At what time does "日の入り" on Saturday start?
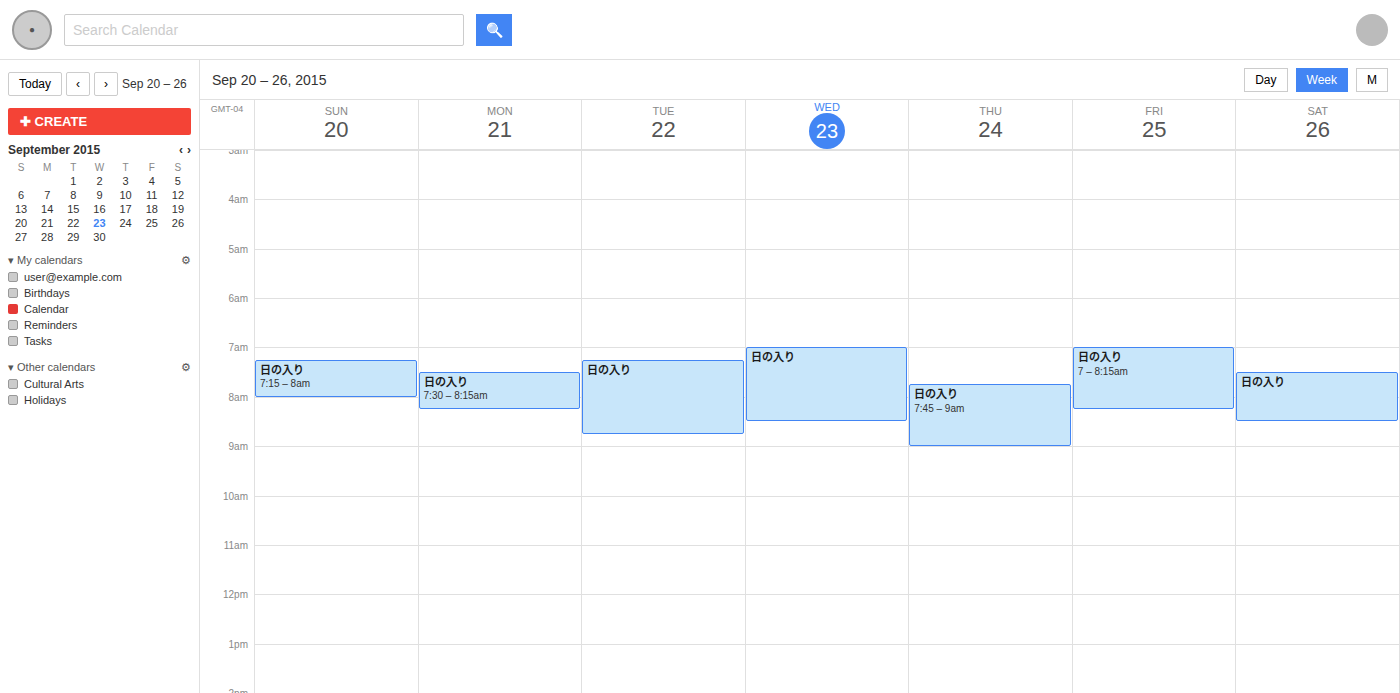
7:30 AM